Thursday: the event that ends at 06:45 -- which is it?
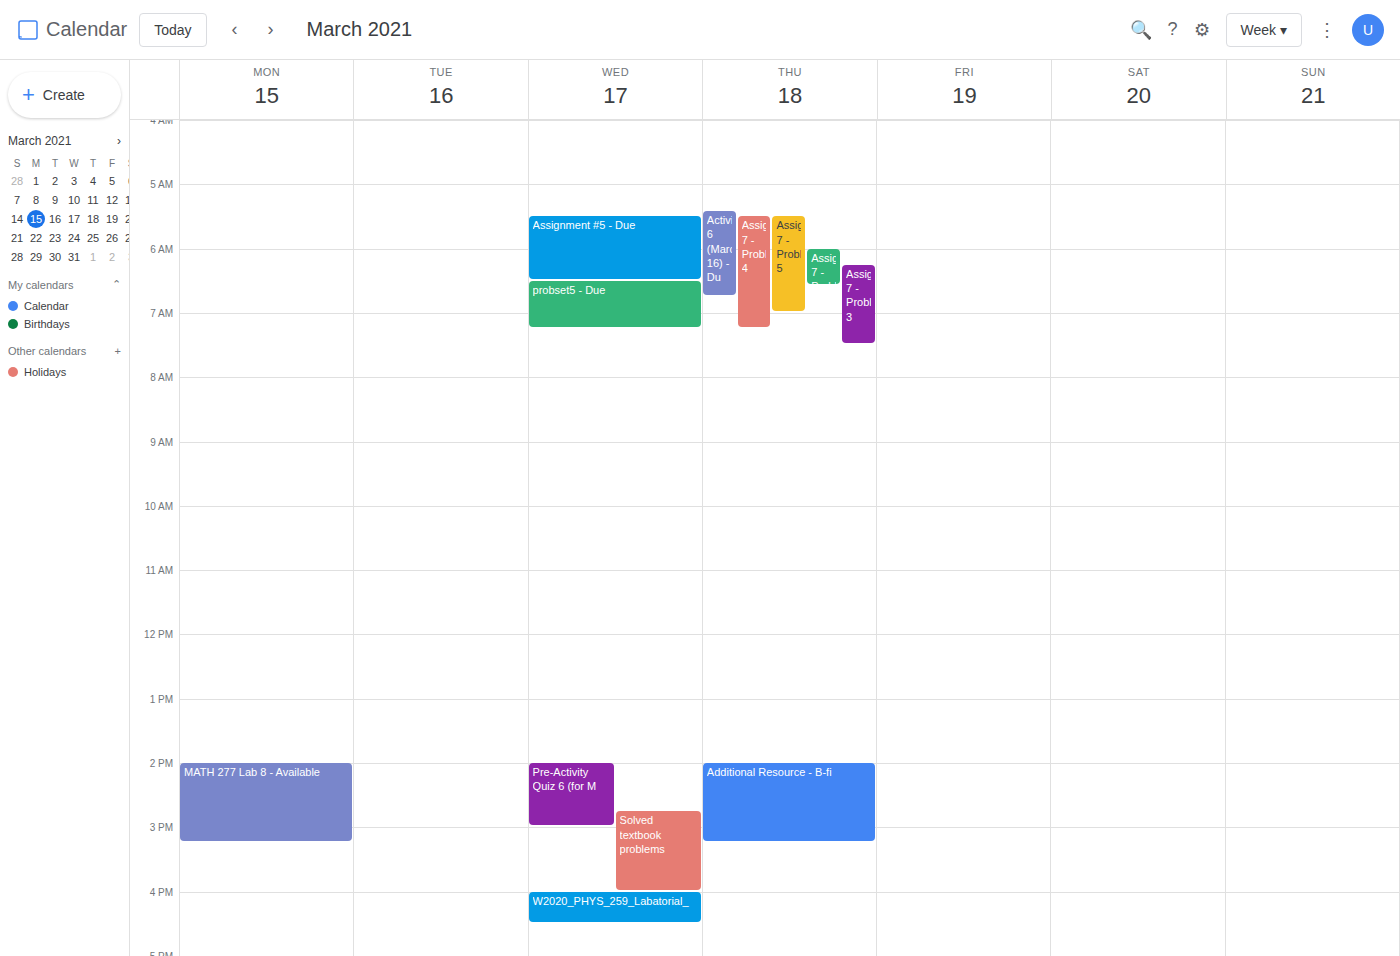
"Activity 6 (March 16) - Du"